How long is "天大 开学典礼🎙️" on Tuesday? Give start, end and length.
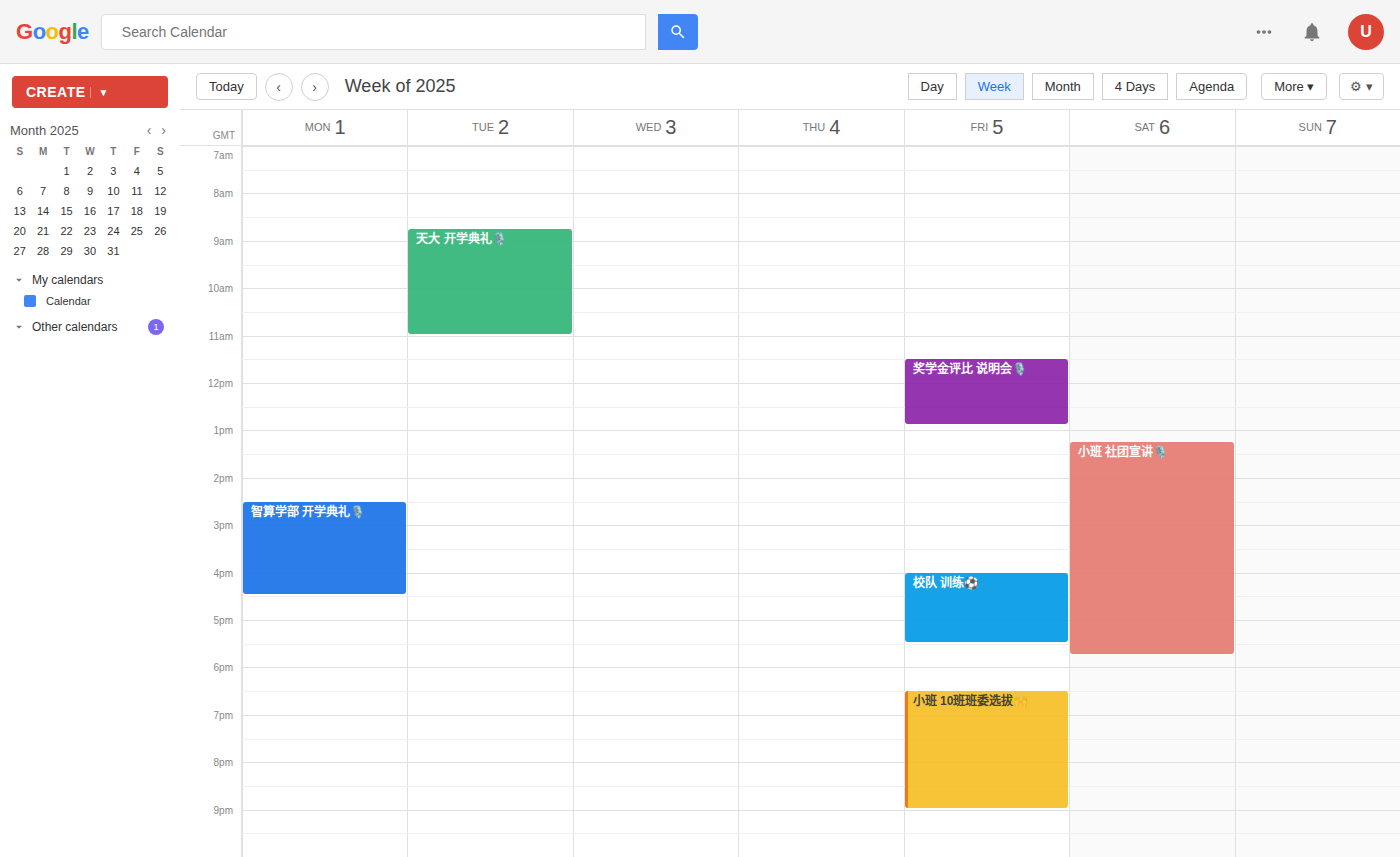
8:45 AM to 11:00 AM, 2 hours 15 minutes